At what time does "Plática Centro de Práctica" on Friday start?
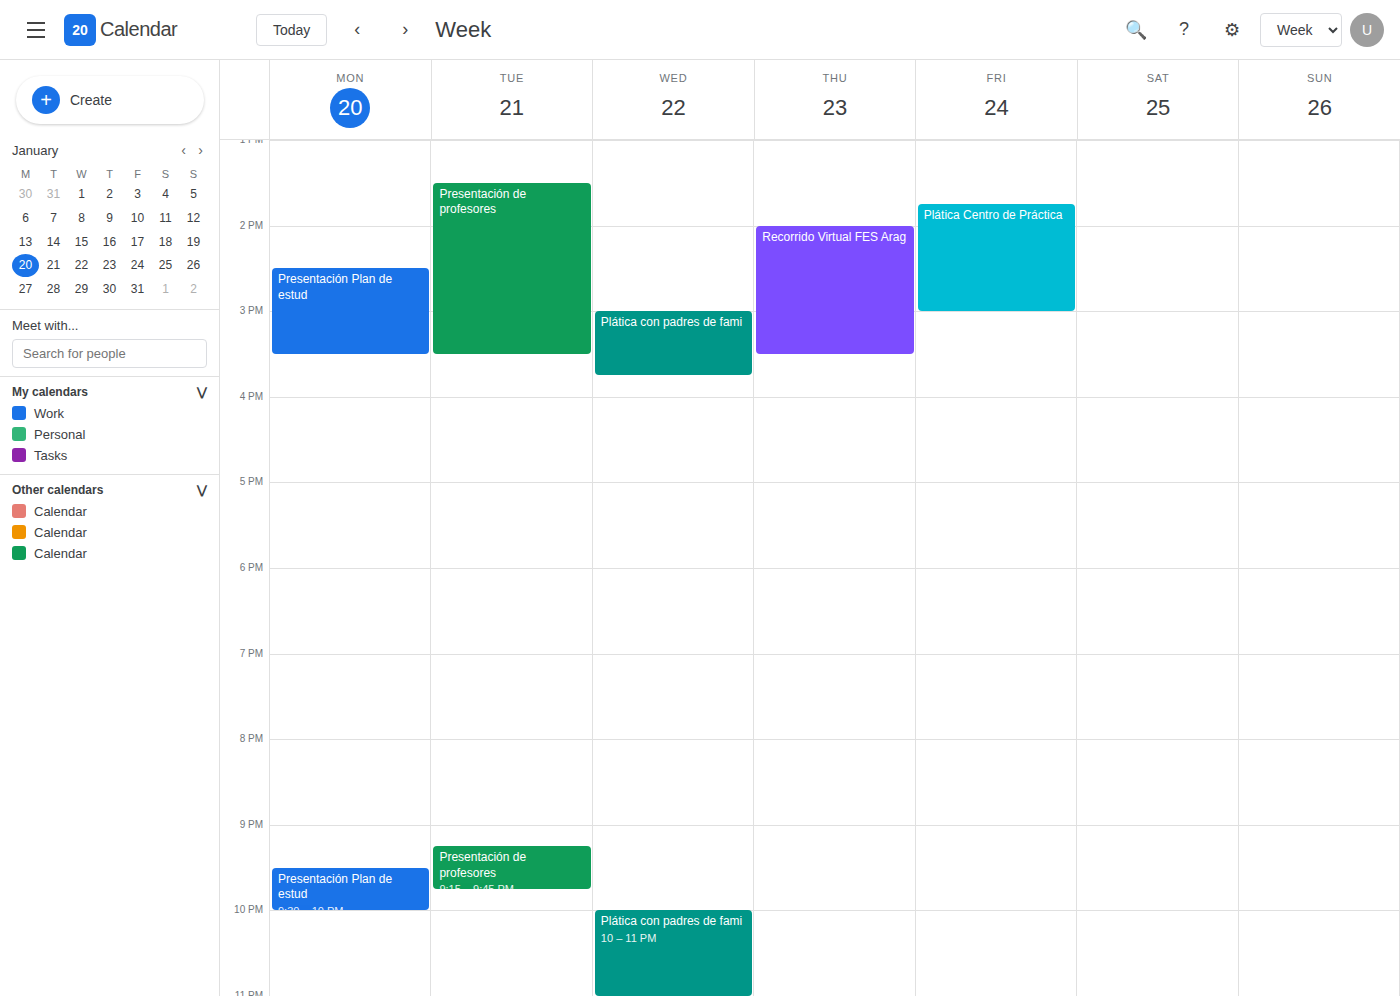
1:45 PM